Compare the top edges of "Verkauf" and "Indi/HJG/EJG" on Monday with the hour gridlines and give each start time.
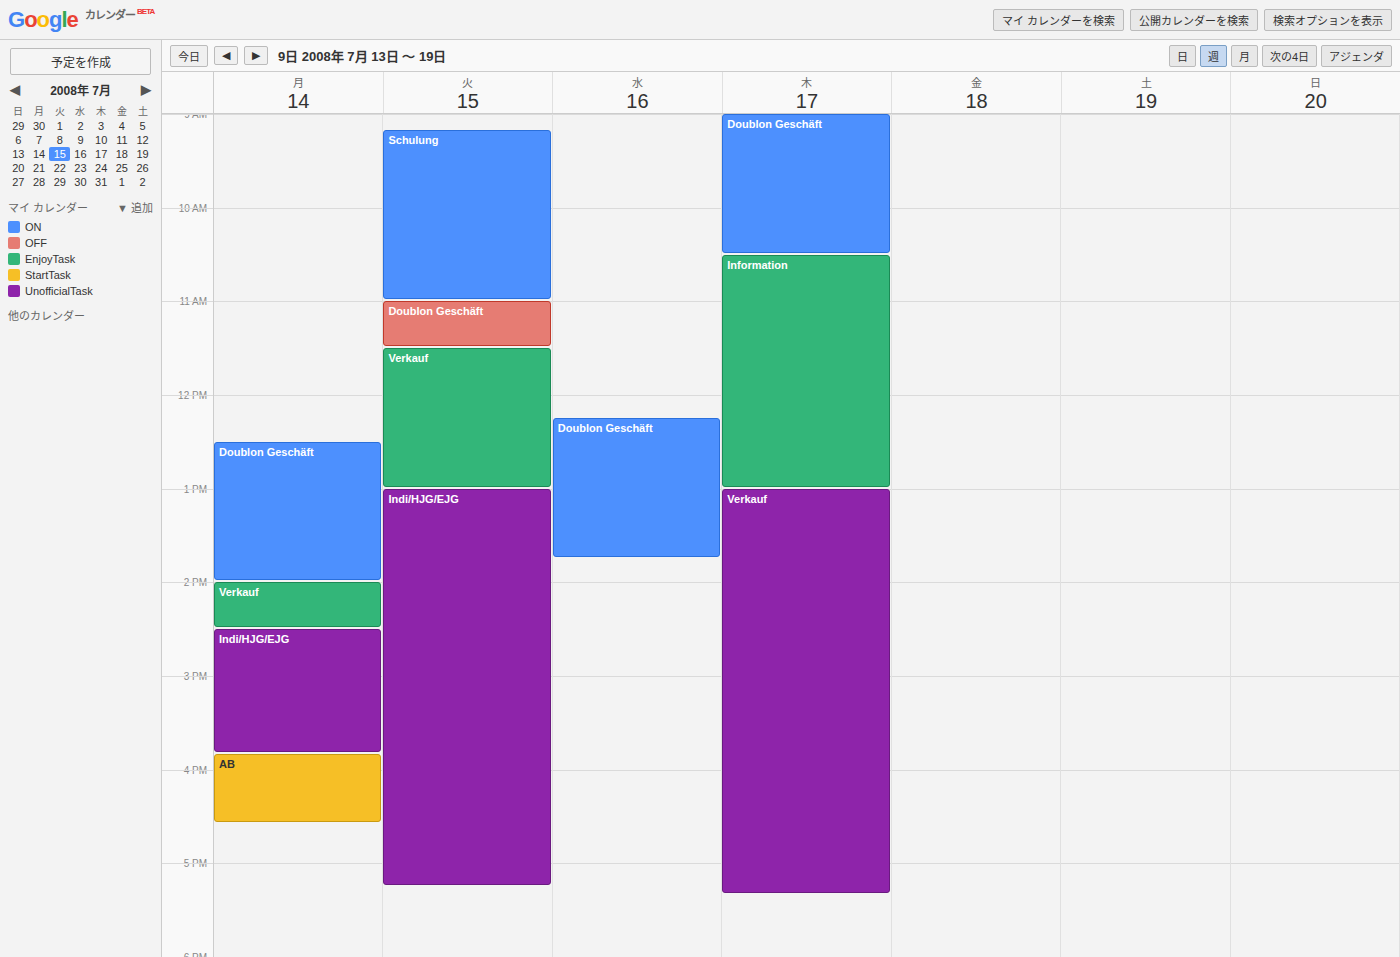
"Verkauf": 2:00 PM, exactly on the 2 PM line. "Indi/HJG/EJG": 2:30 PM, halfway between the 2 PM and 3 PM lines.